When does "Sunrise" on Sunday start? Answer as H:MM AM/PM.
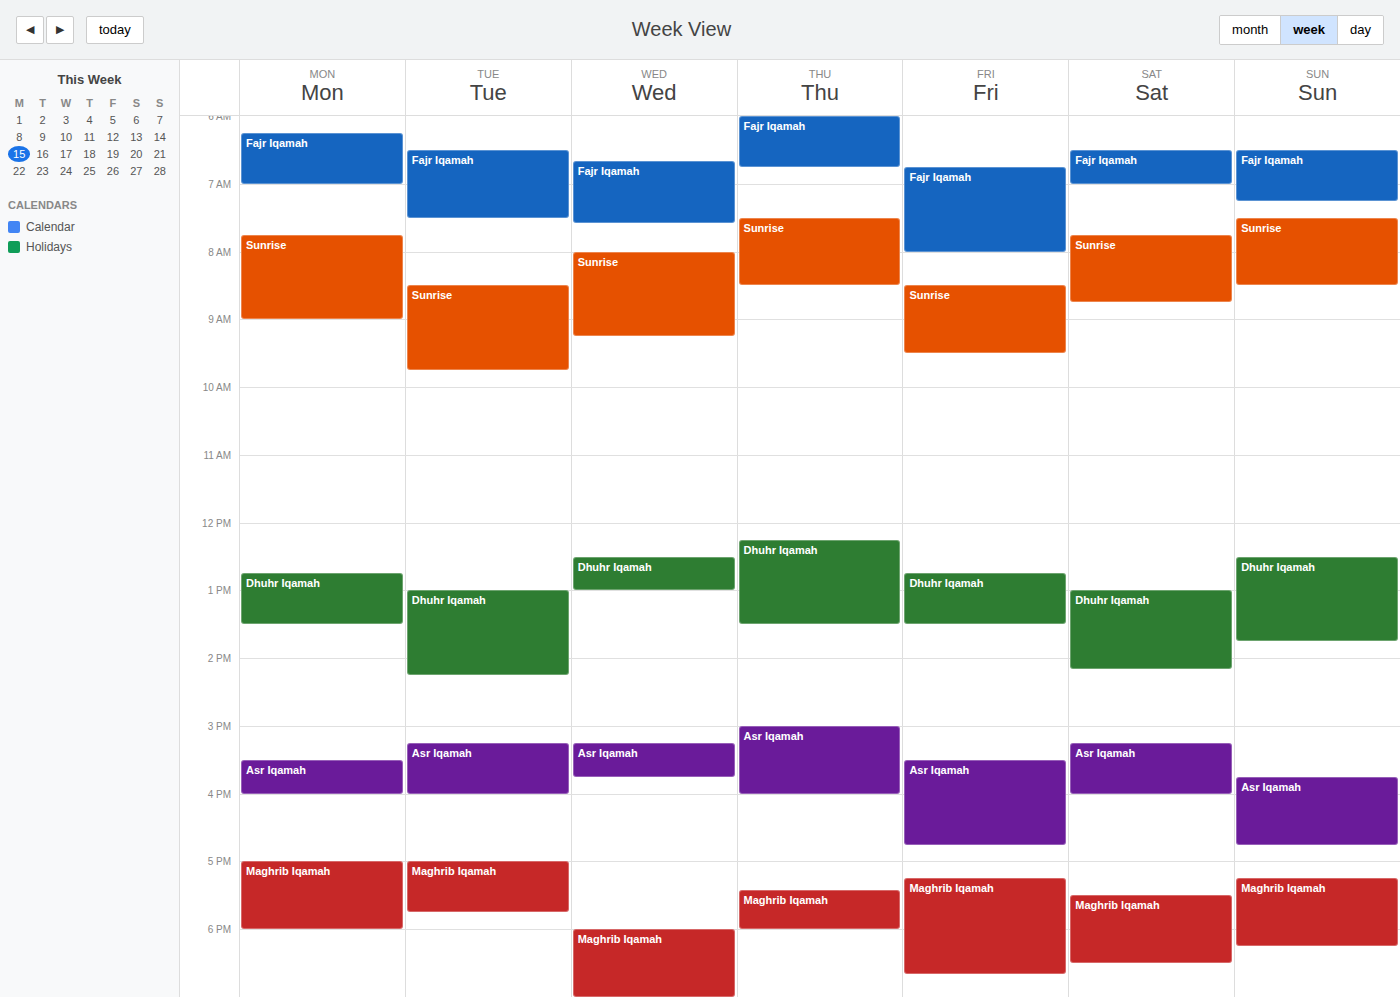
7:30 AM